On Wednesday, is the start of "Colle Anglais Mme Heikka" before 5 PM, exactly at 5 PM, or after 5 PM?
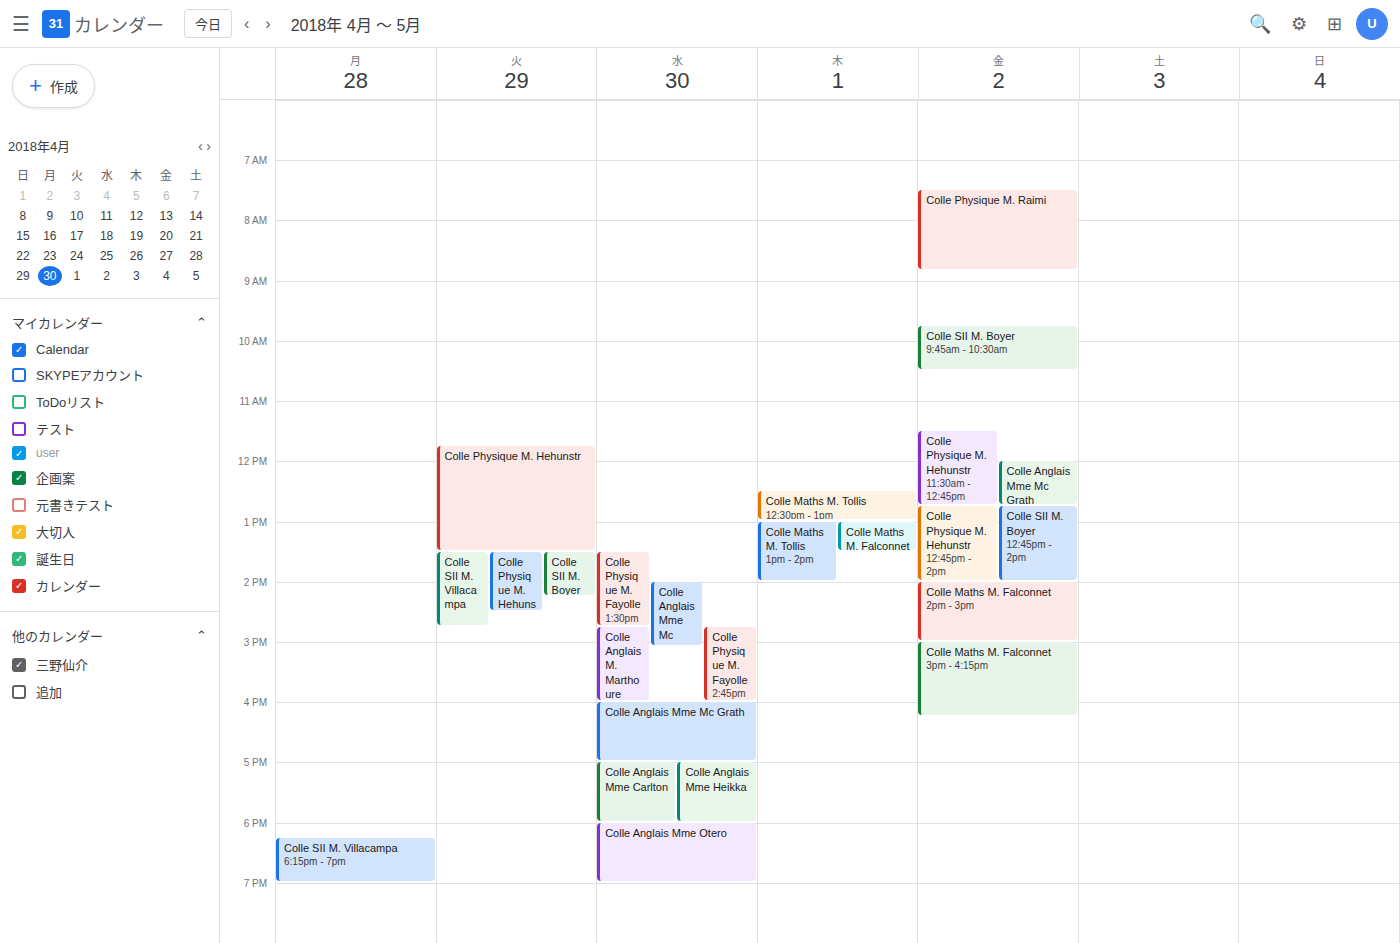
5:00 PM -- exactly at 5 PM, on the 5 PM line.